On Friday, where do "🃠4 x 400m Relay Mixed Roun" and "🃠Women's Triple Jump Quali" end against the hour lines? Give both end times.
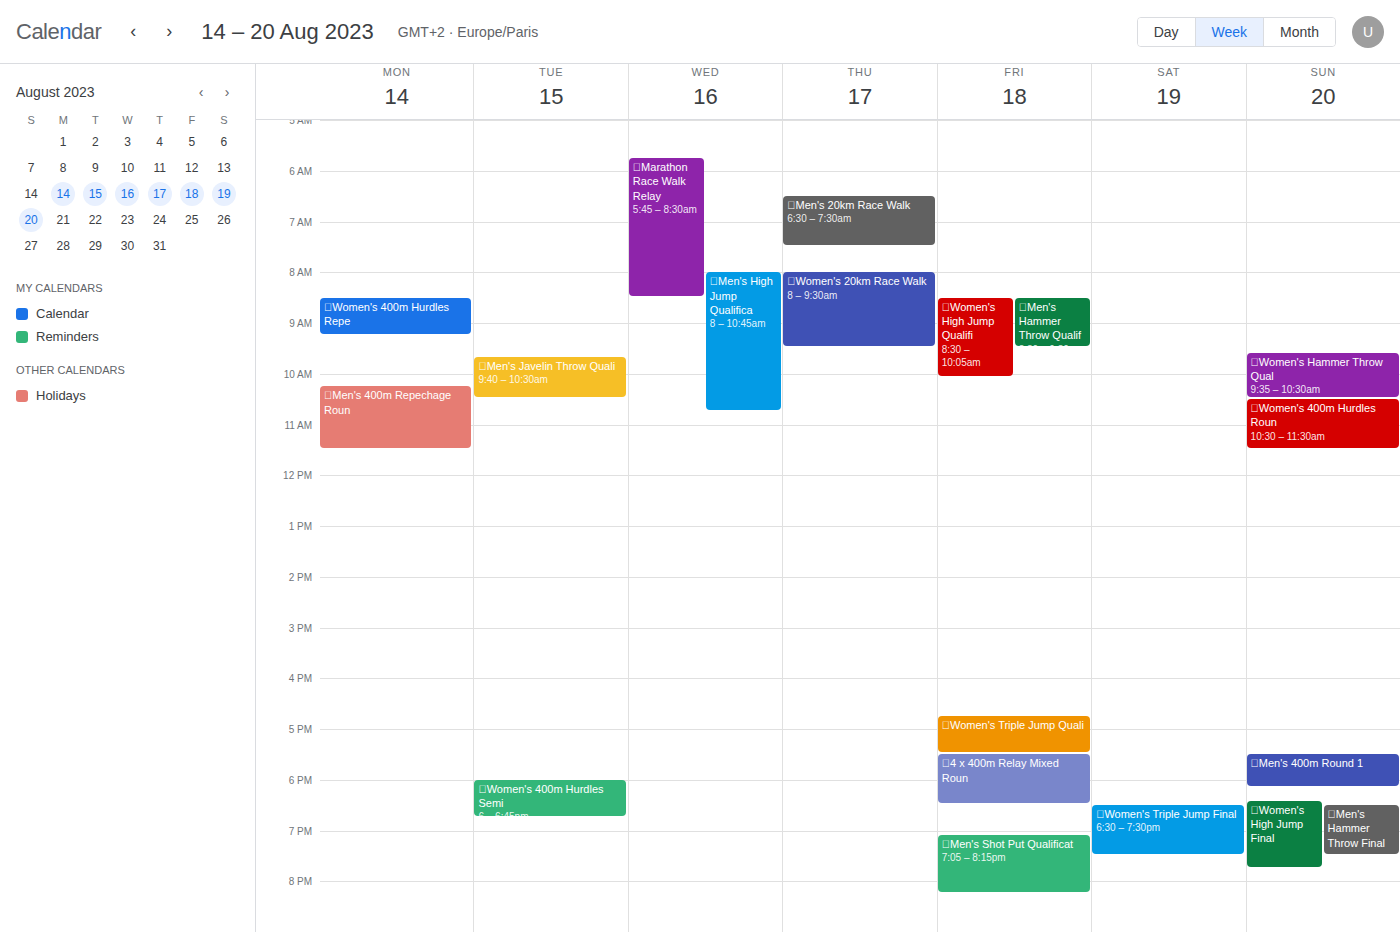
"🃠4 x 400m Relay Mixed Roun": 18:30, halfway between the 18:00 and 19:00 lines. "🃠Women's Triple Jump Quali": 17:30, halfway between the 17:00 and 18:00 lines.